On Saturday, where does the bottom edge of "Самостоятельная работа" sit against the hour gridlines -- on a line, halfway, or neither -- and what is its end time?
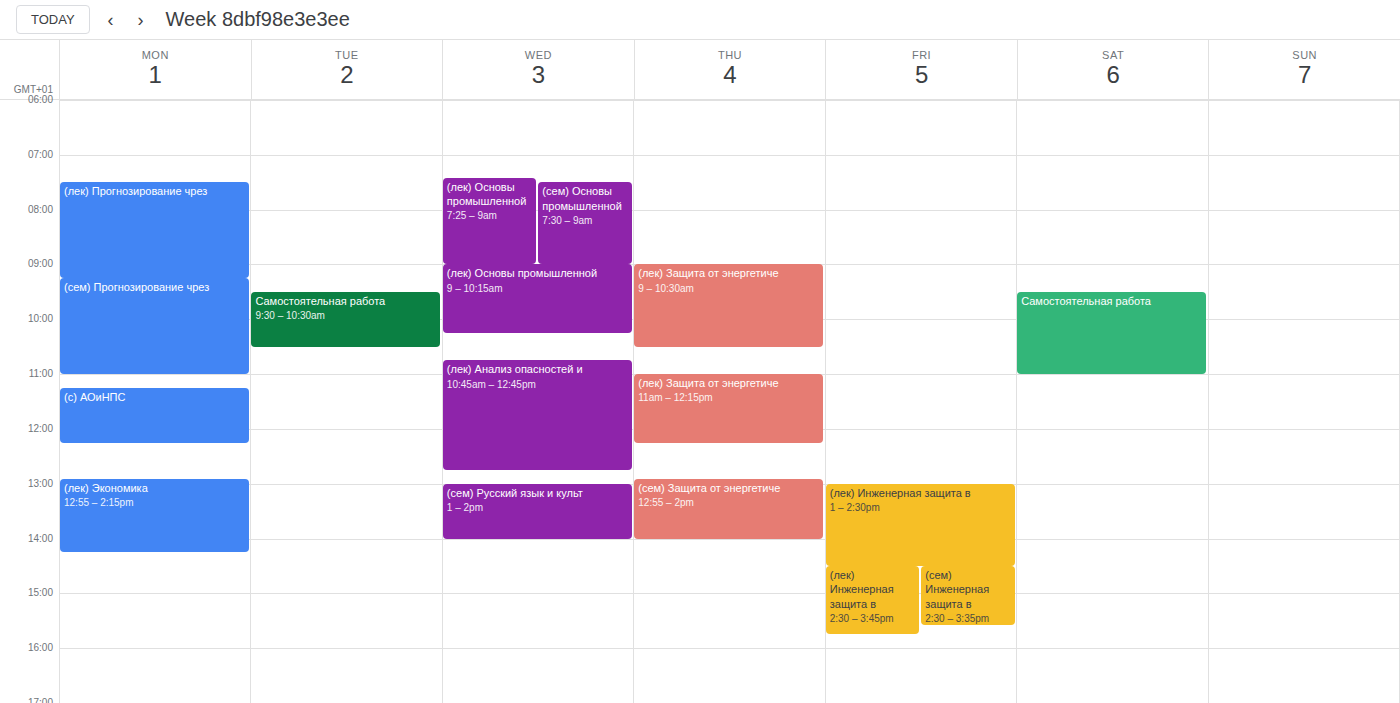
11:00 AM -- exactly on the 11 AM line.